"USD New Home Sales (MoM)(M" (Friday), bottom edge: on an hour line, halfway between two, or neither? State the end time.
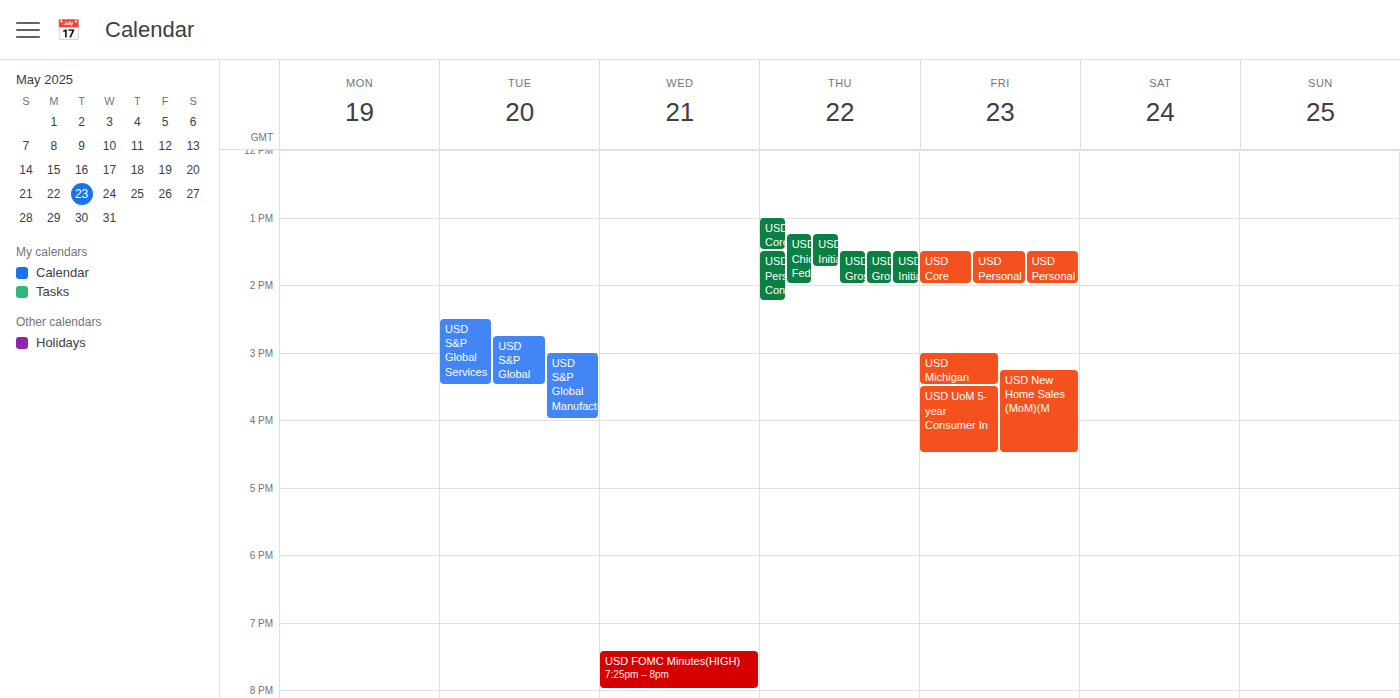
4:30 PM -- halfway between the 4 PM and 5 PM lines.